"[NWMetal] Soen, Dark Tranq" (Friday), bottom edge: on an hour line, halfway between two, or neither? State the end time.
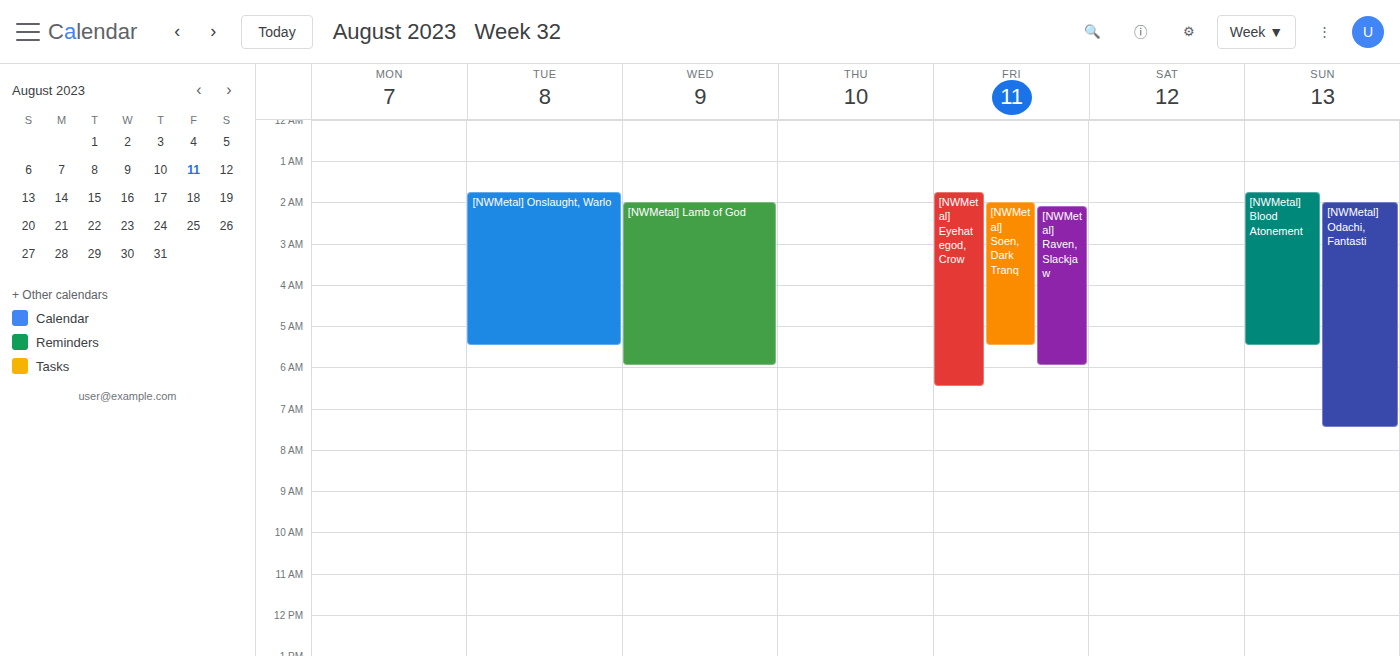
5:30 AM -- halfway between the 5 AM and 6 AM lines.